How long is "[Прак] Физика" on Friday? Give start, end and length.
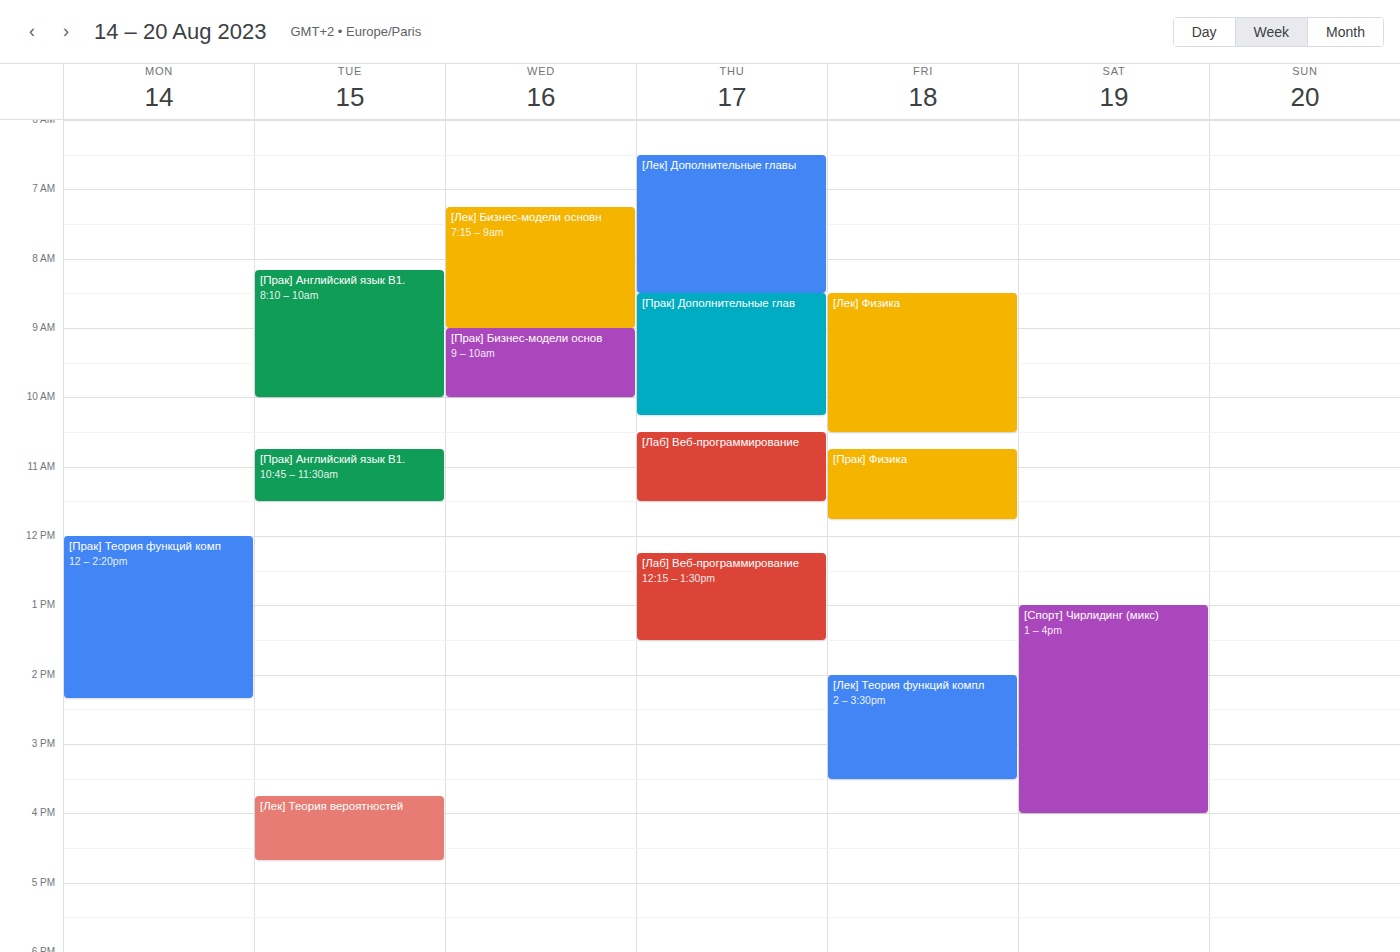
10:45 AM to 11:45 AM, 1 hour